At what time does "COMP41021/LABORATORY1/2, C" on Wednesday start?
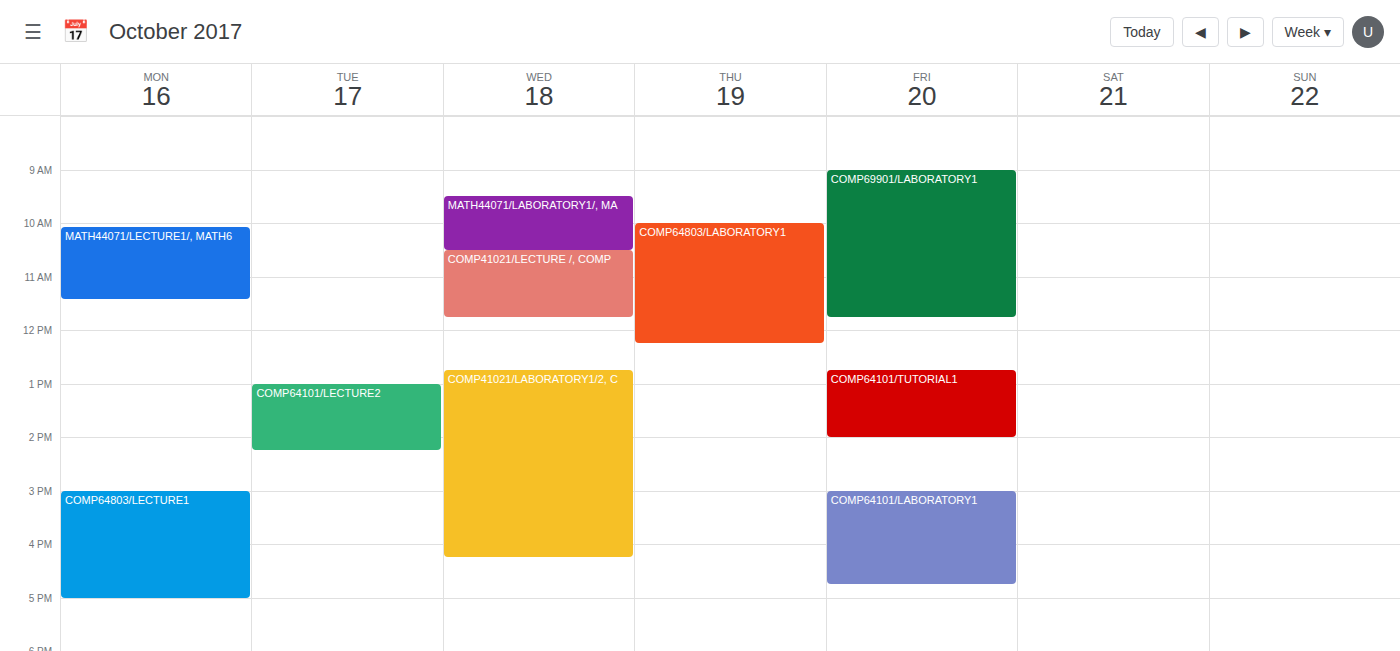
12:45